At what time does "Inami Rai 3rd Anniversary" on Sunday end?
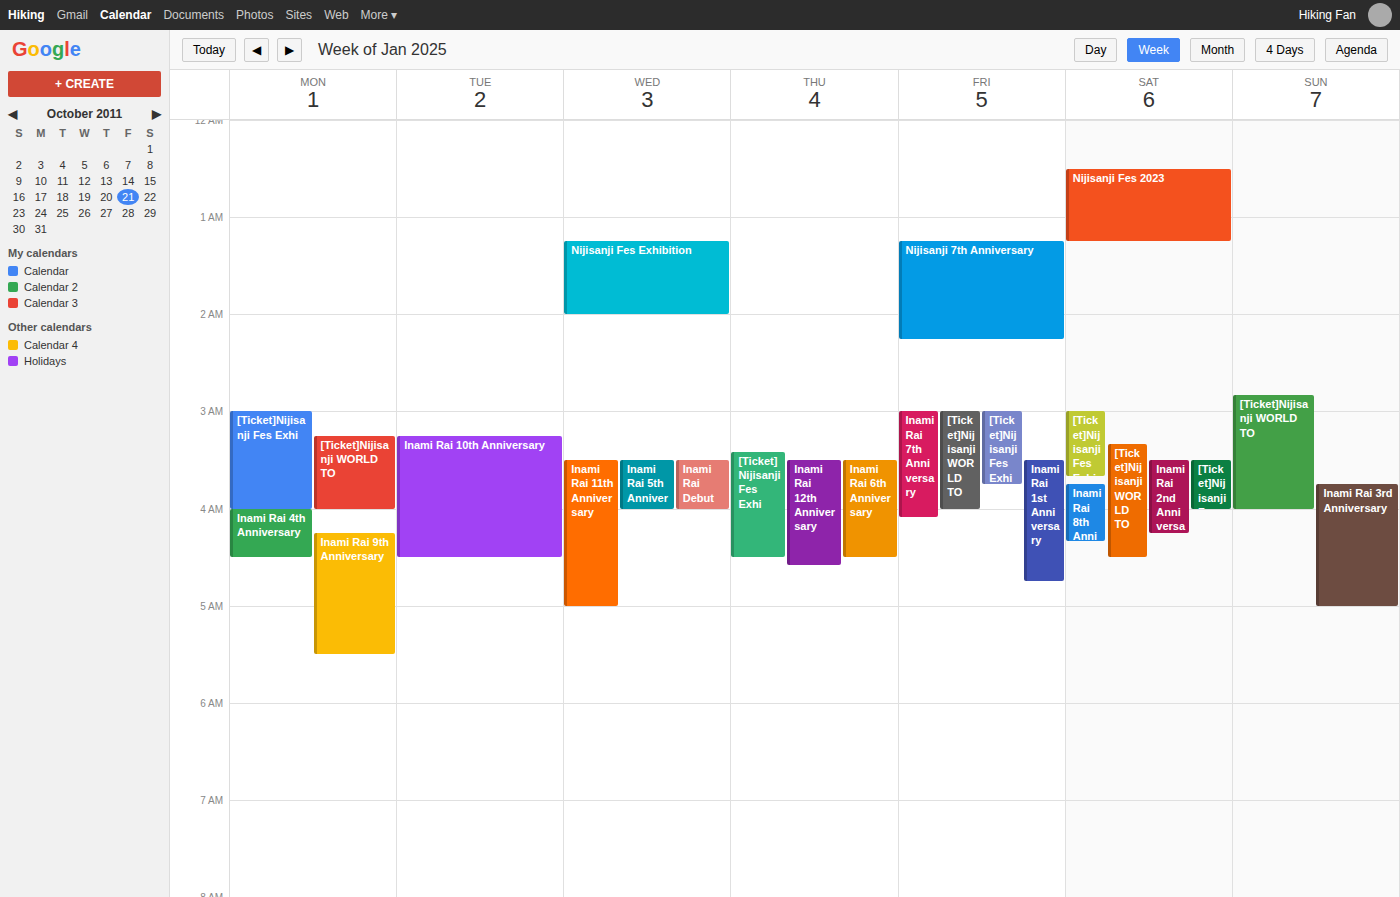
5:00 AM